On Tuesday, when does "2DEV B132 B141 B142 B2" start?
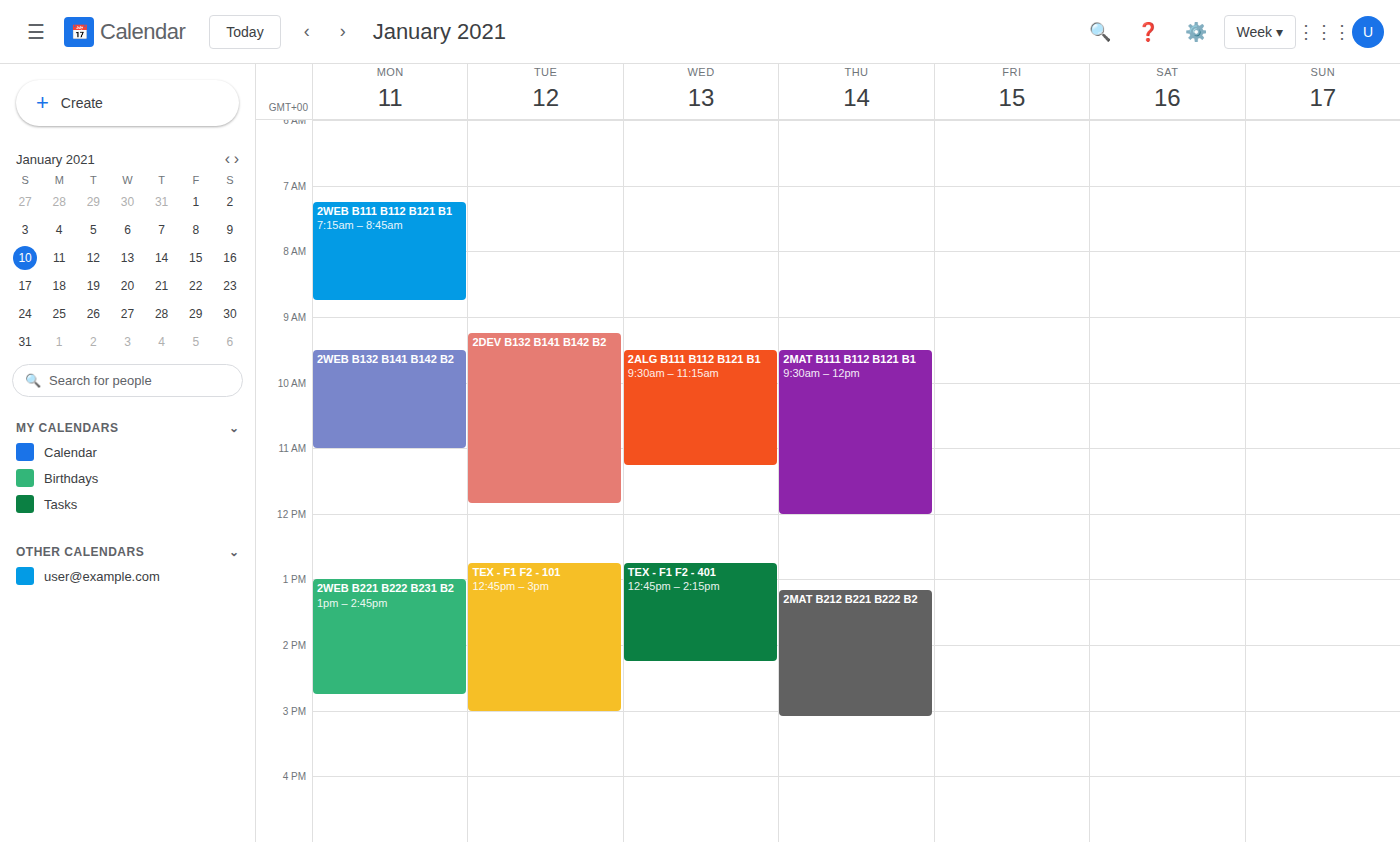
9:15 AM